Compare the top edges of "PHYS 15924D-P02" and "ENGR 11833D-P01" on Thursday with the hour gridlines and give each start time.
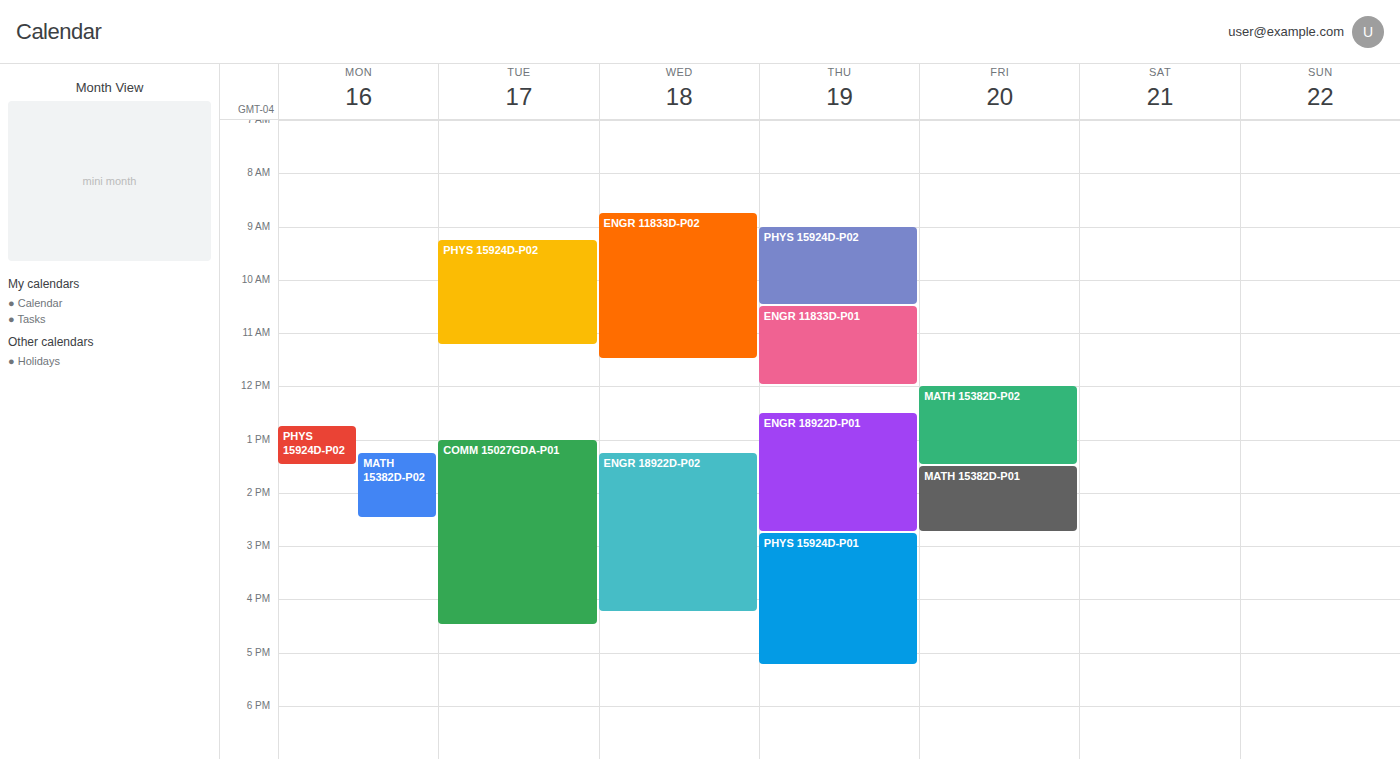
"PHYS 15924D-P02": 9:00 AM, exactly on the 9 AM line. "ENGR 11833D-P01": 10:30 AM, halfway between the 10 AM and 11 AM lines.